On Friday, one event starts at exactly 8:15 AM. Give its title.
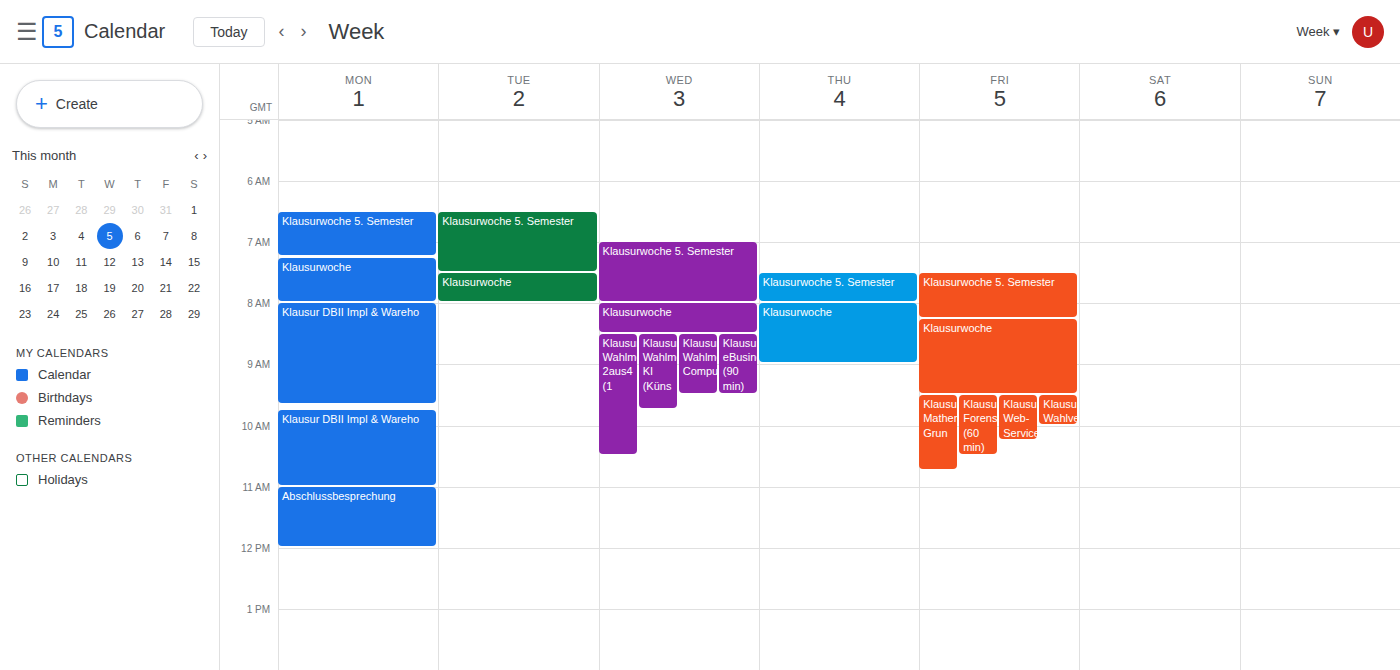
"Klausurwoche"